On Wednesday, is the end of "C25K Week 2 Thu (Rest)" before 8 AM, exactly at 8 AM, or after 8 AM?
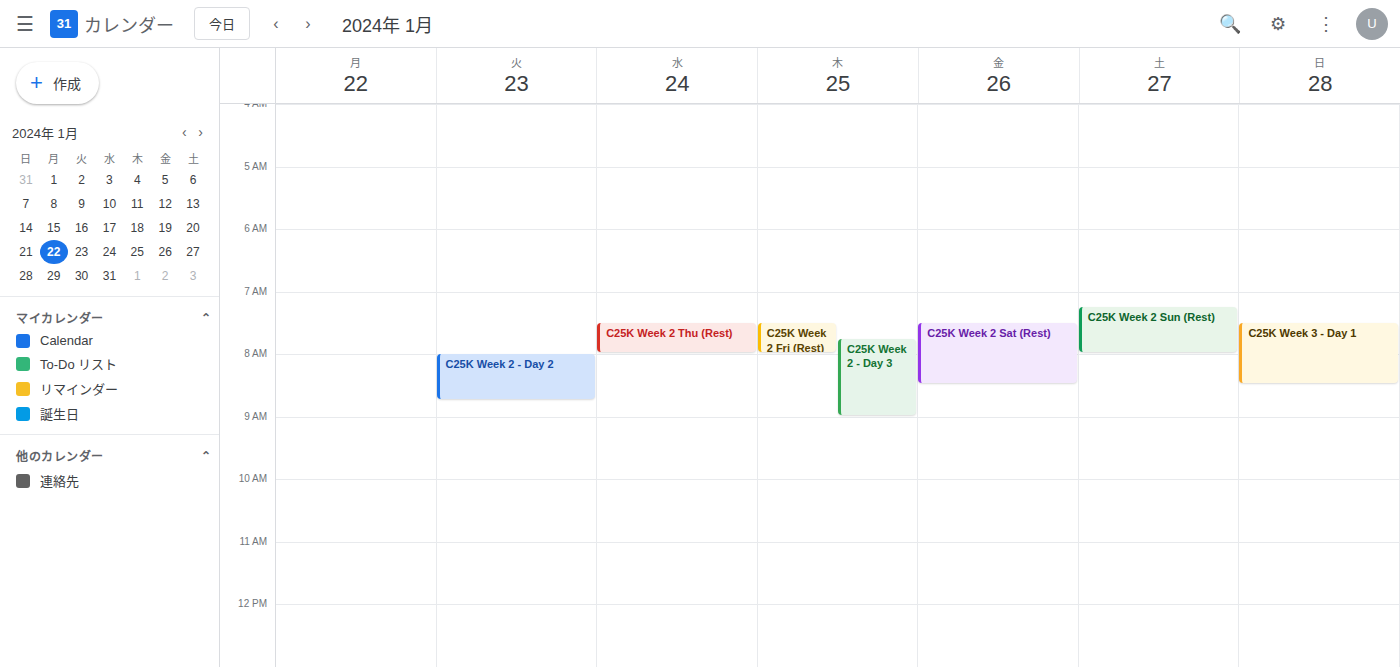
8:00 AM -- exactly at 8 AM, on the 8 AM line.